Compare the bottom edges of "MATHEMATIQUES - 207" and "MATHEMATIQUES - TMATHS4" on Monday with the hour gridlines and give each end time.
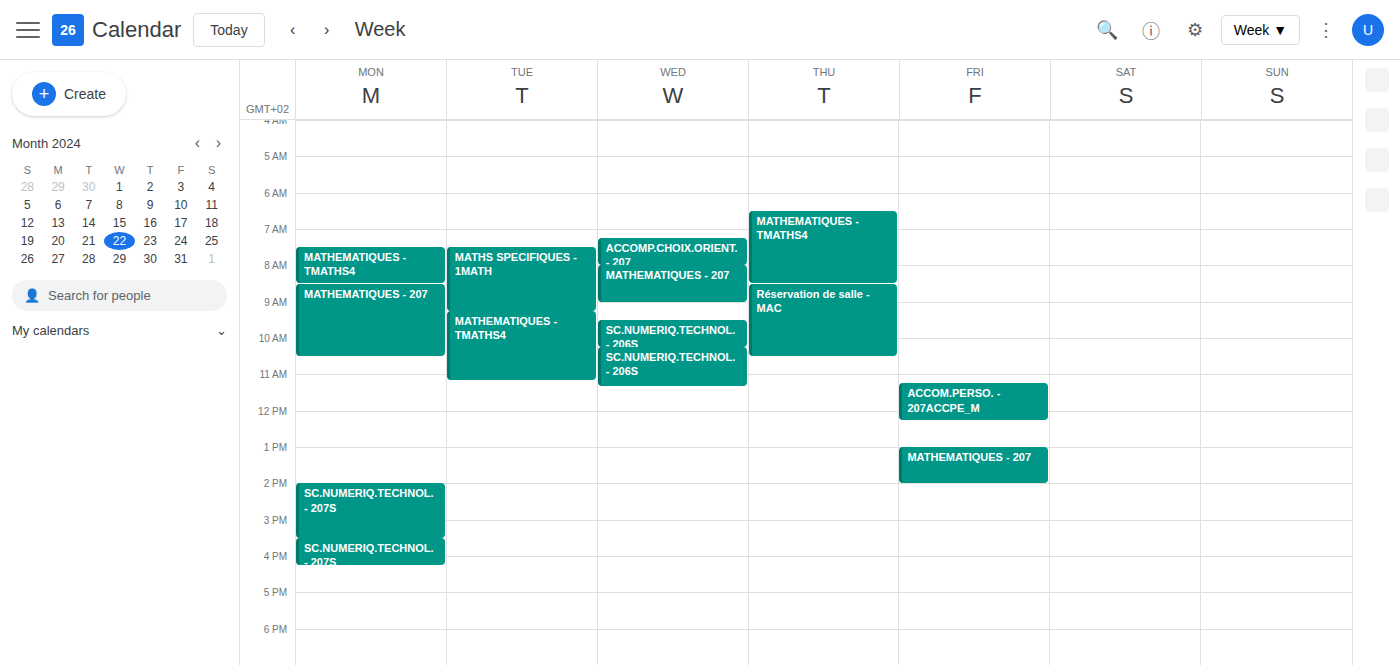
"MATHEMATIQUES - 207": 10:30 AM, halfway between the 10 AM and 11 AM lines. "MATHEMATIQUES - TMATHS4": 8:30 AM, halfway between the 8 AM and 9 AM lines.